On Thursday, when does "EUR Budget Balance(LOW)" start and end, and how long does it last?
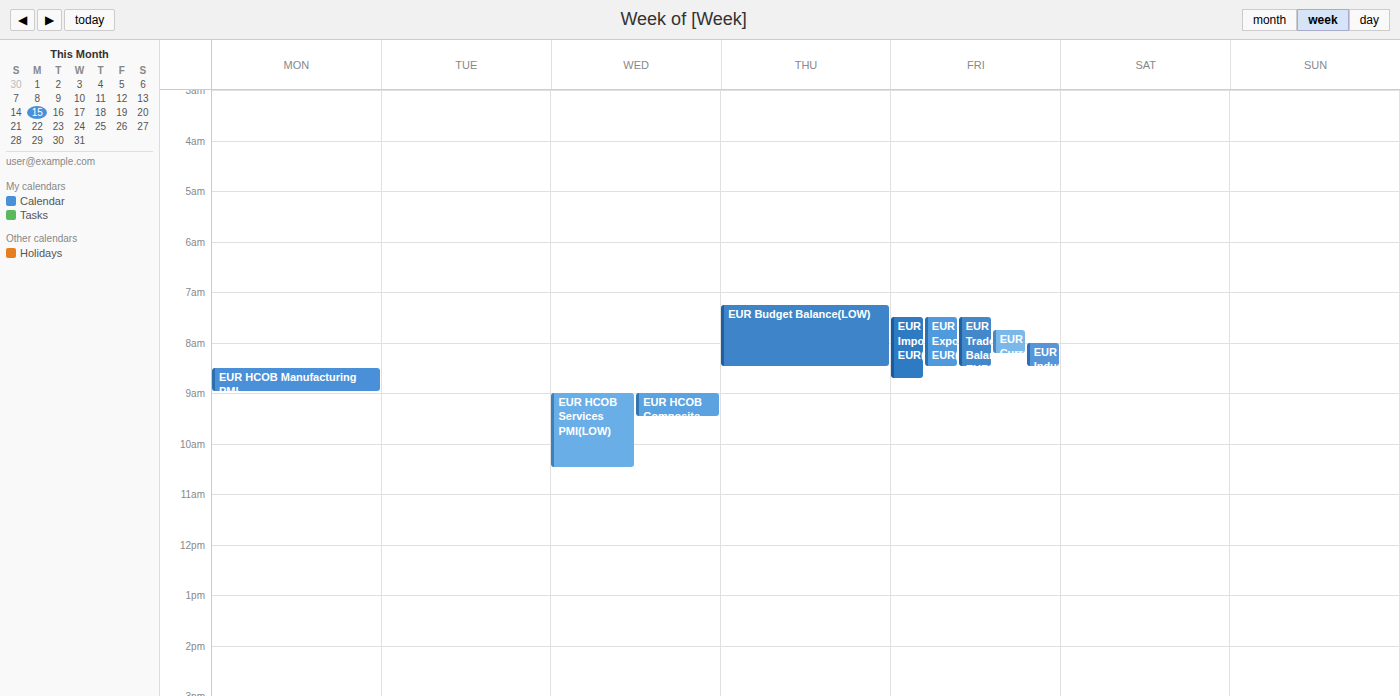
7:15 AM to 8:30 AM, 1 hour 15 minutes